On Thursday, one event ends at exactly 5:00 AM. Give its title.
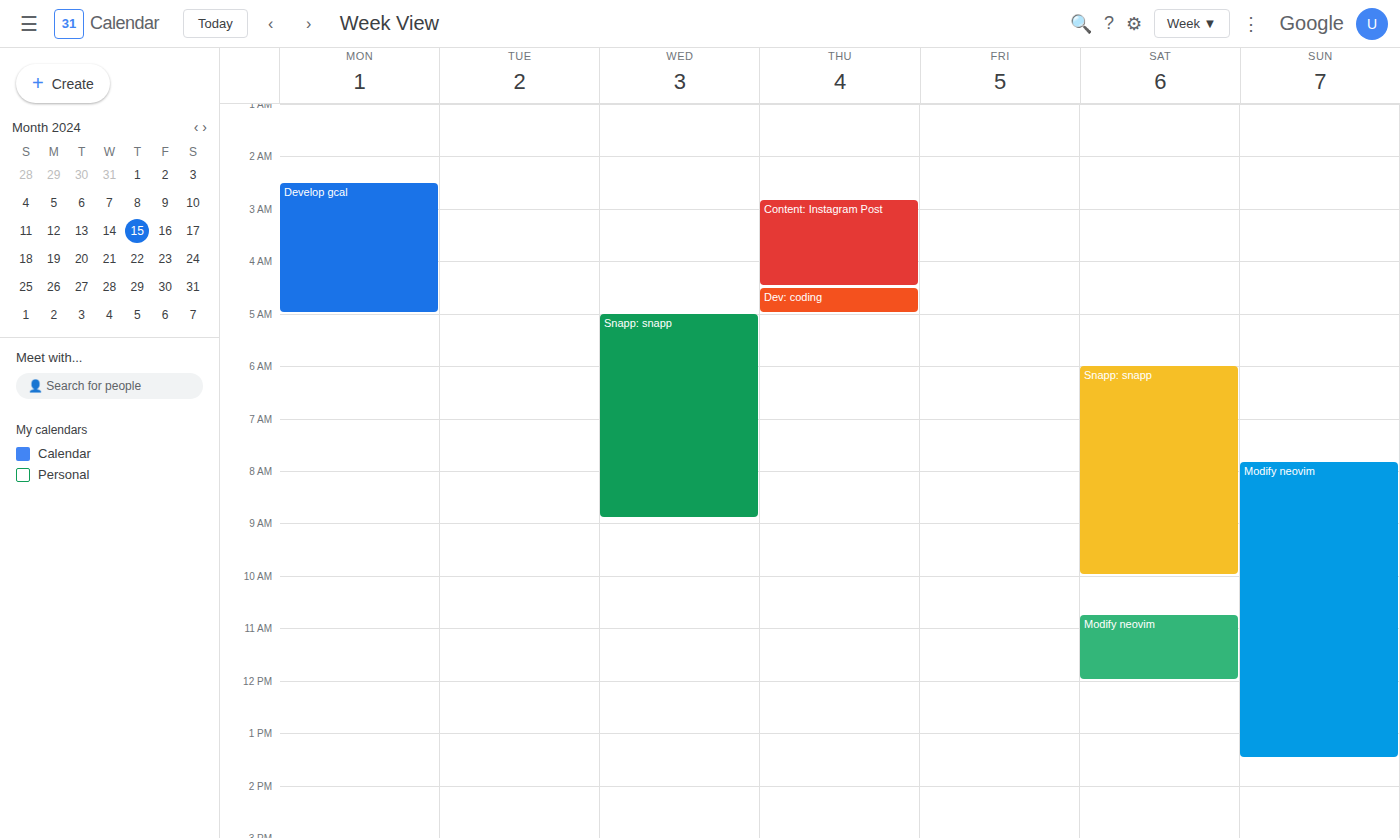
"Dev: coding"